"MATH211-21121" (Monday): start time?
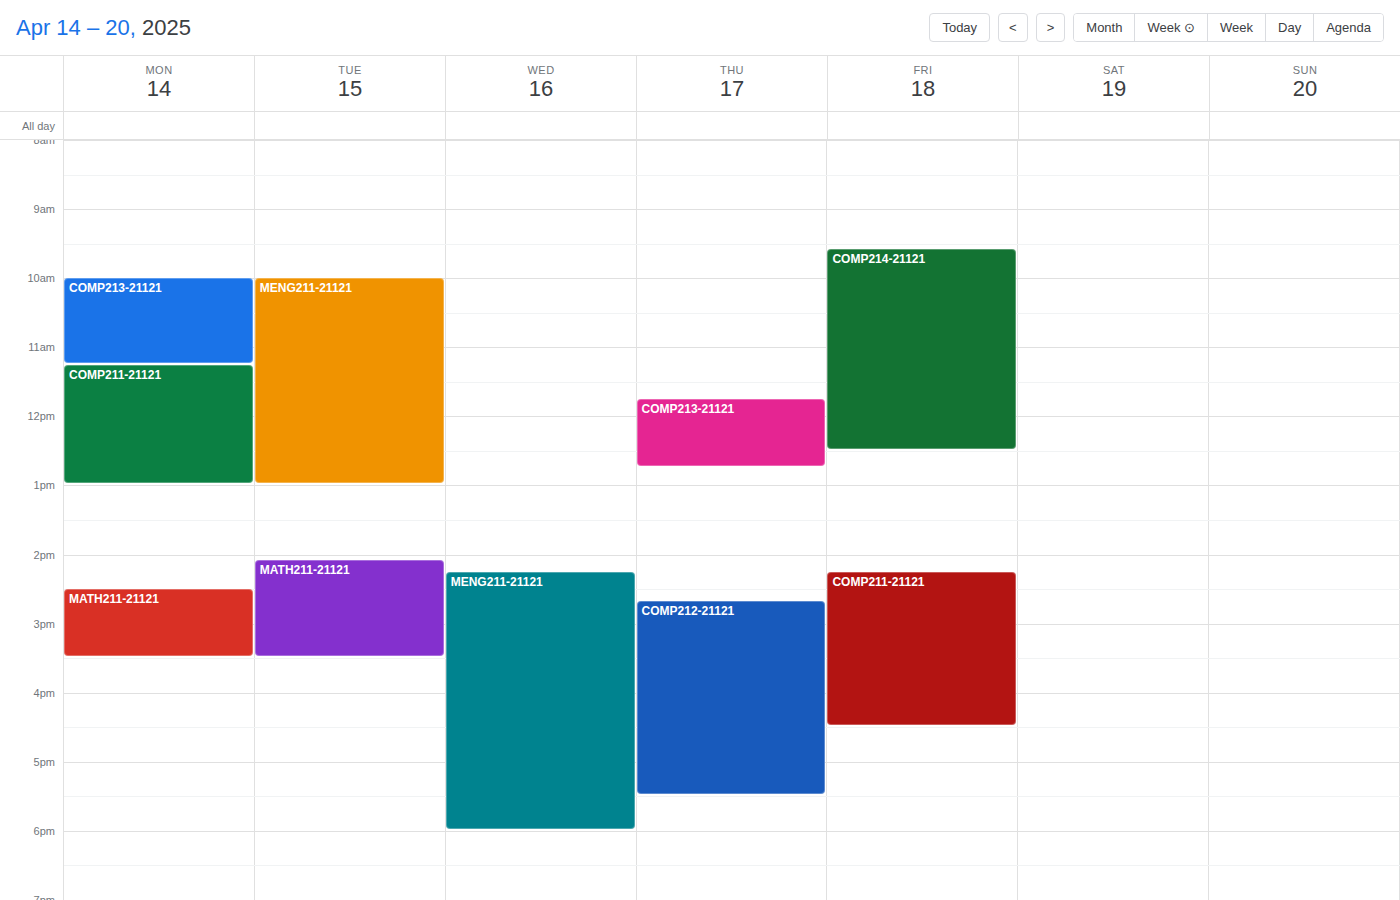
14:30